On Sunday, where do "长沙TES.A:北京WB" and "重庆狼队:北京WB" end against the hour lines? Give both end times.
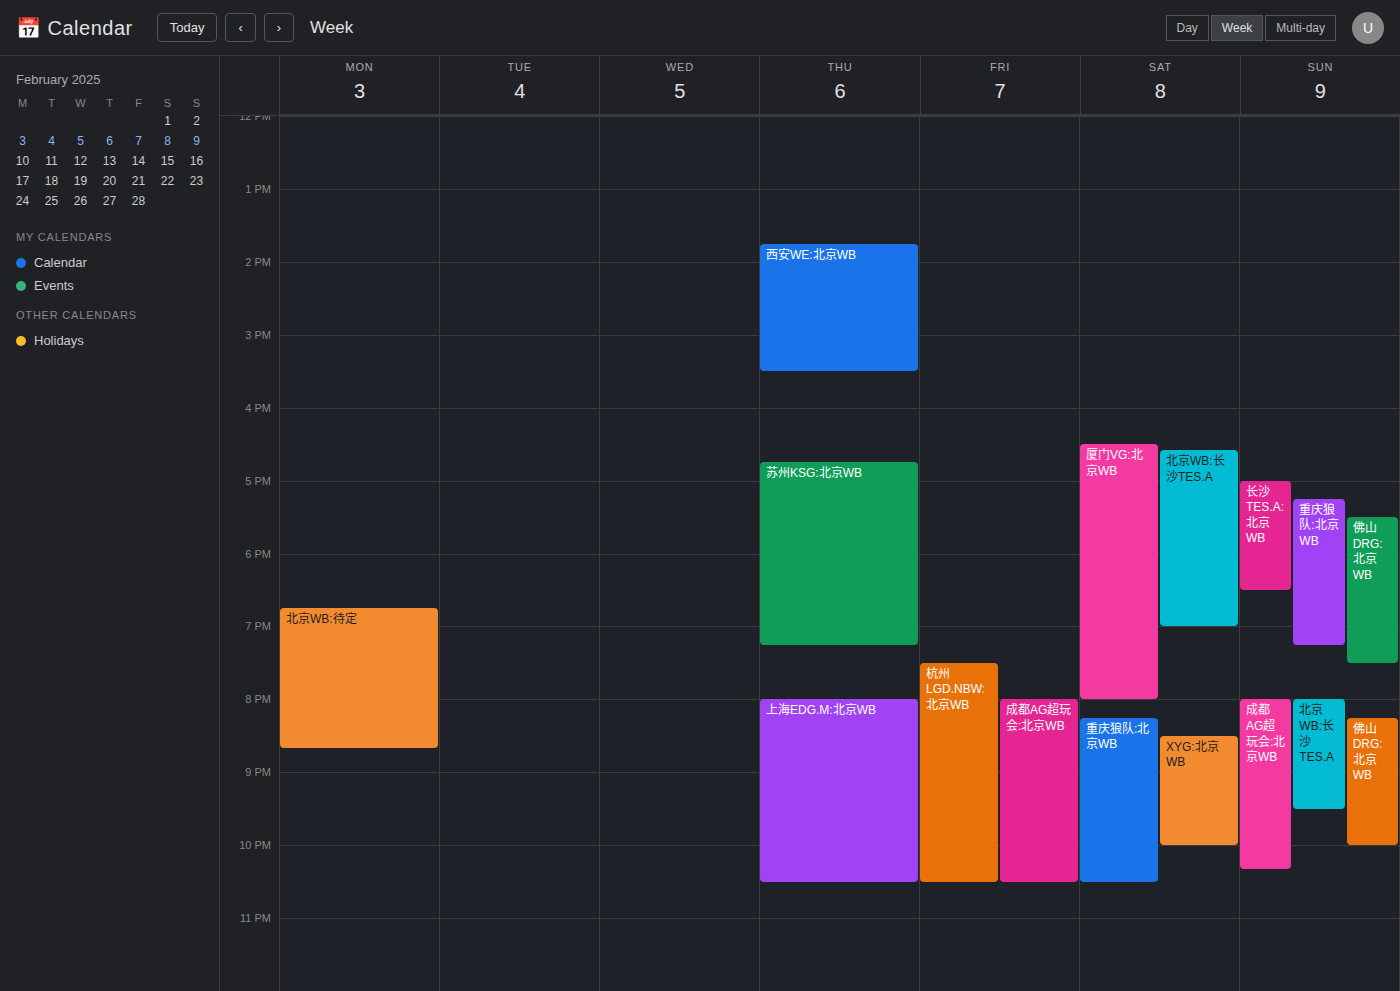
"长沙TES.A:北京WB": 6:30 PM, halfway between the 6 PM and 7 PM lines. "重庆狼队:北京WB": 7:15 PM, neither: a quarter of the way from the 7 PM line to the 8 PM line.